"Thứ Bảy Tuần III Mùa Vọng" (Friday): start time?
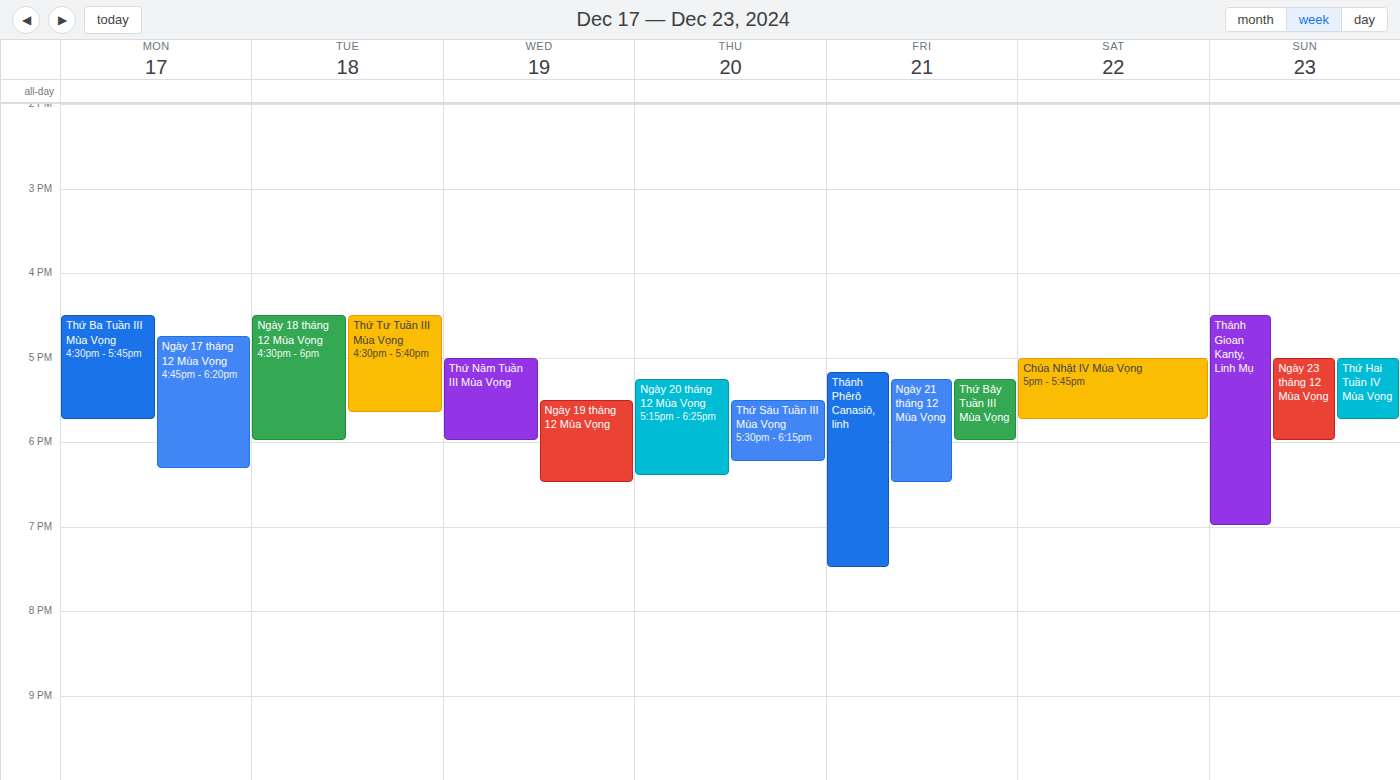
5:15 PM